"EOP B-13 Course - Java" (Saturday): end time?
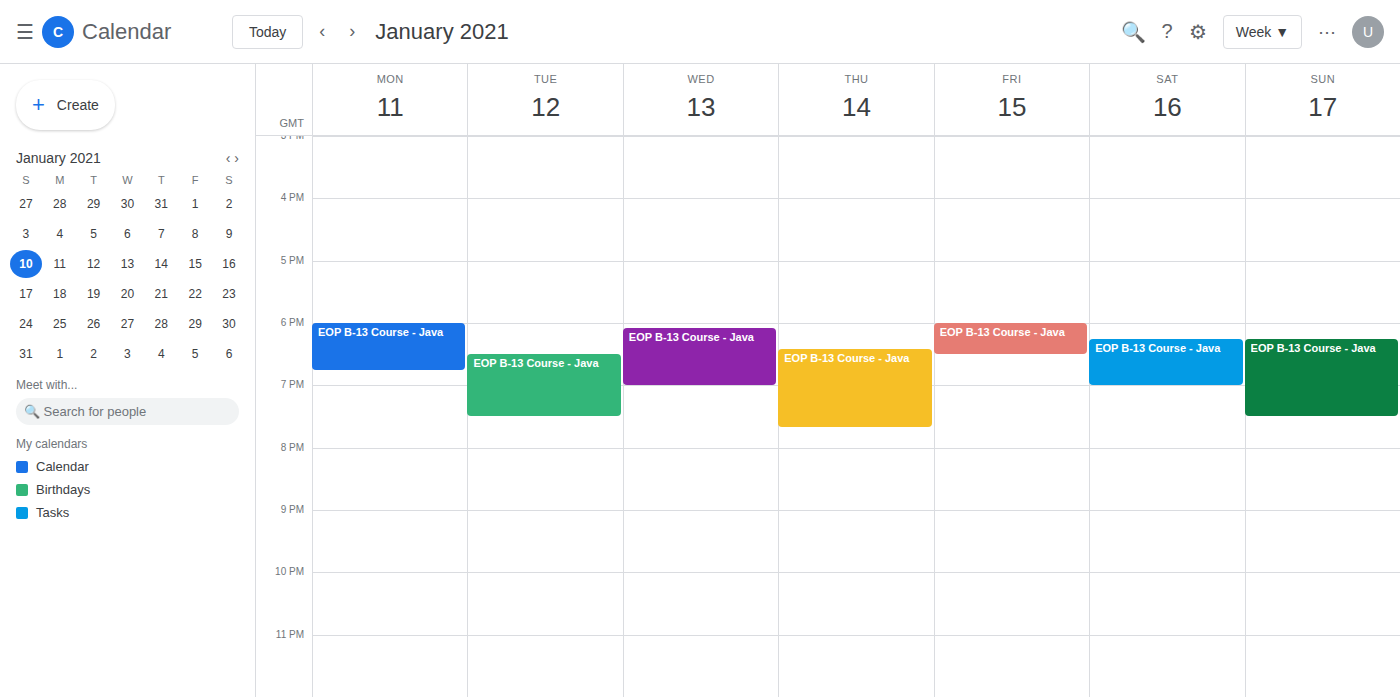
7:00 PM